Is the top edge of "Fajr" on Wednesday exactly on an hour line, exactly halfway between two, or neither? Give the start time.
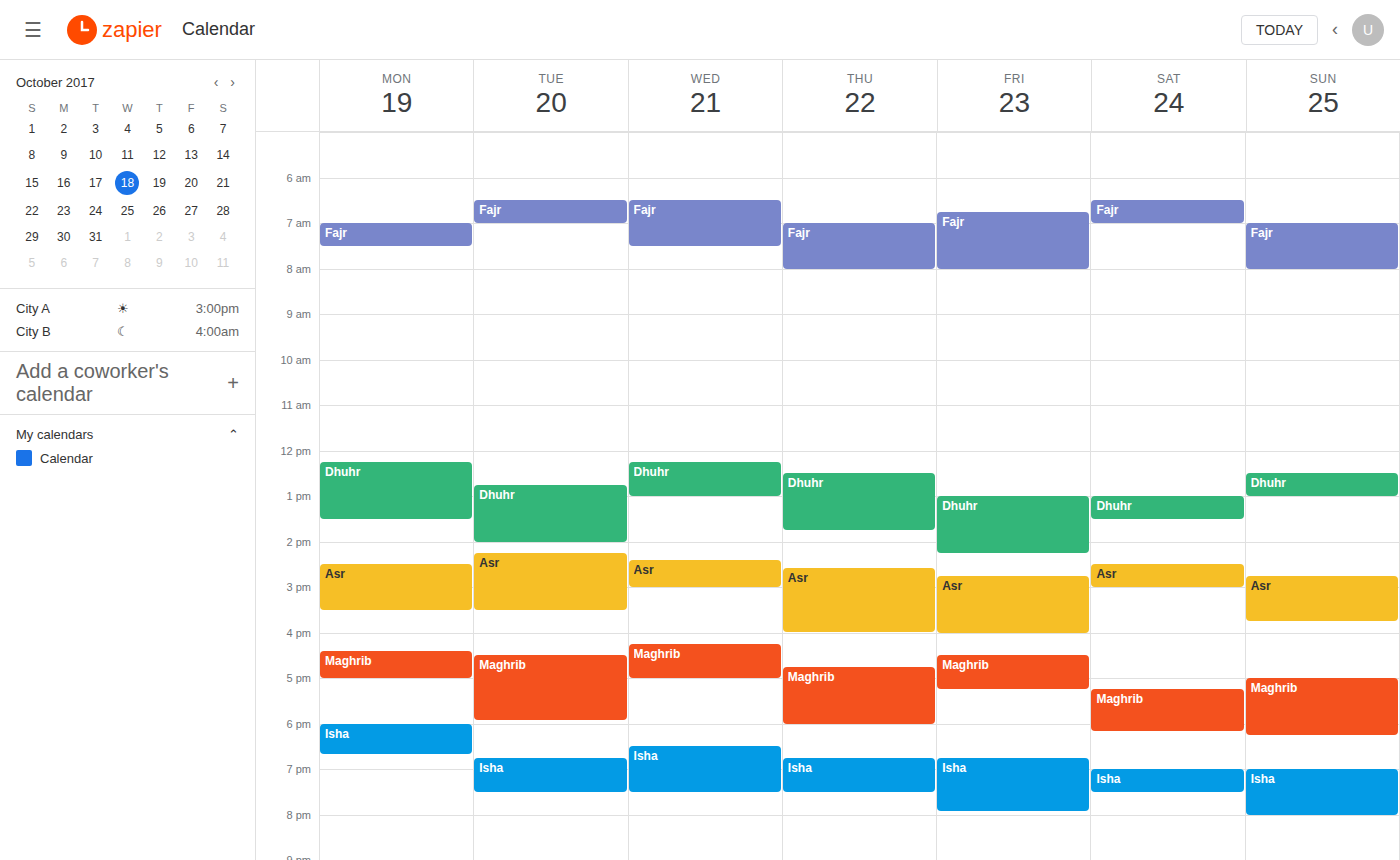
6:30 AM -- halfway between the 6 AM and 7 AM lines.